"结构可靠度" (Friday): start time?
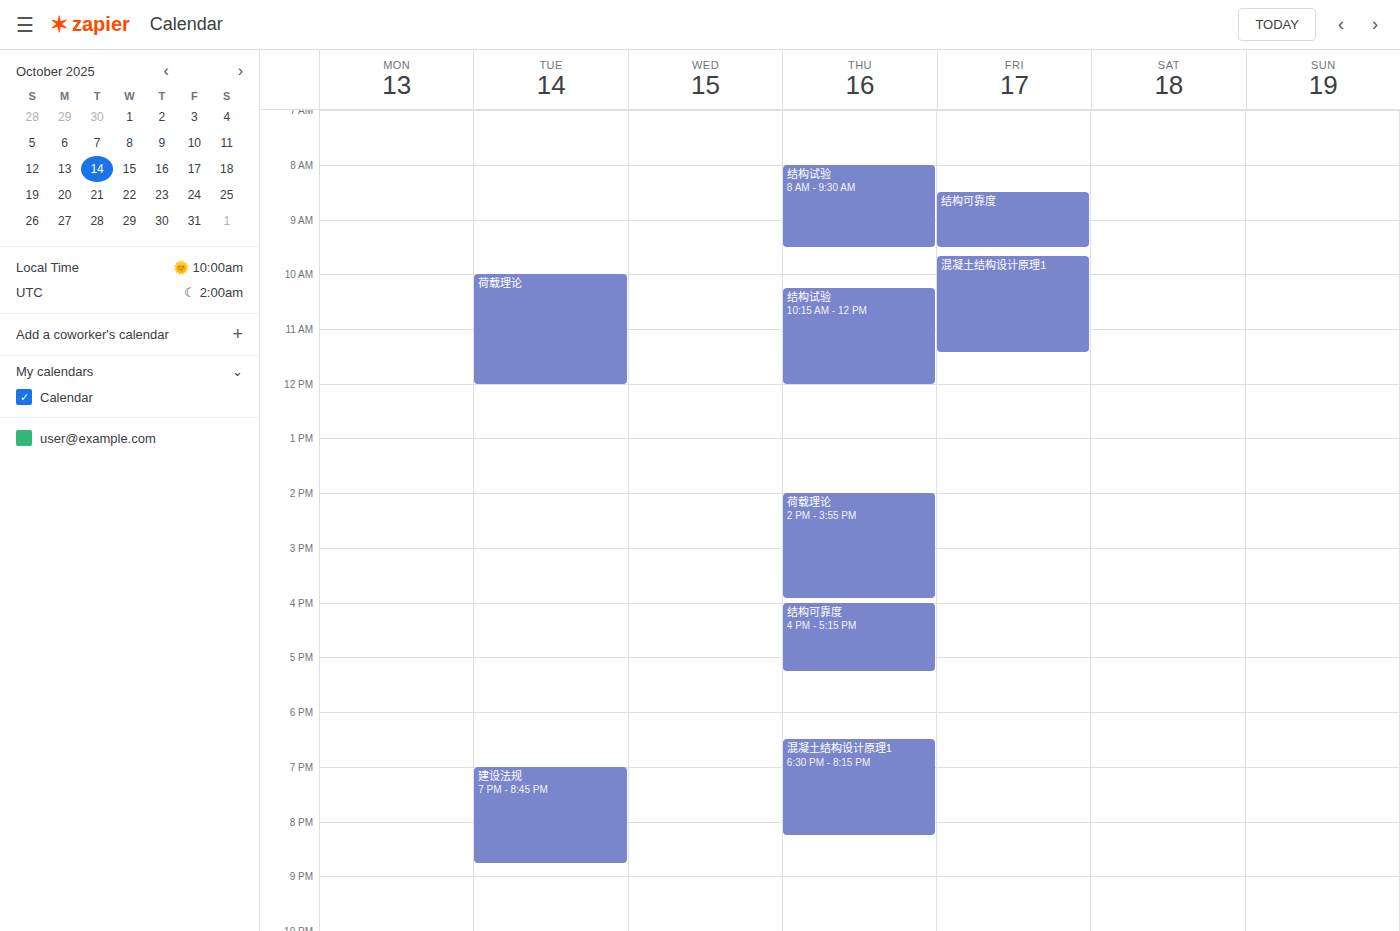
8:30 AM